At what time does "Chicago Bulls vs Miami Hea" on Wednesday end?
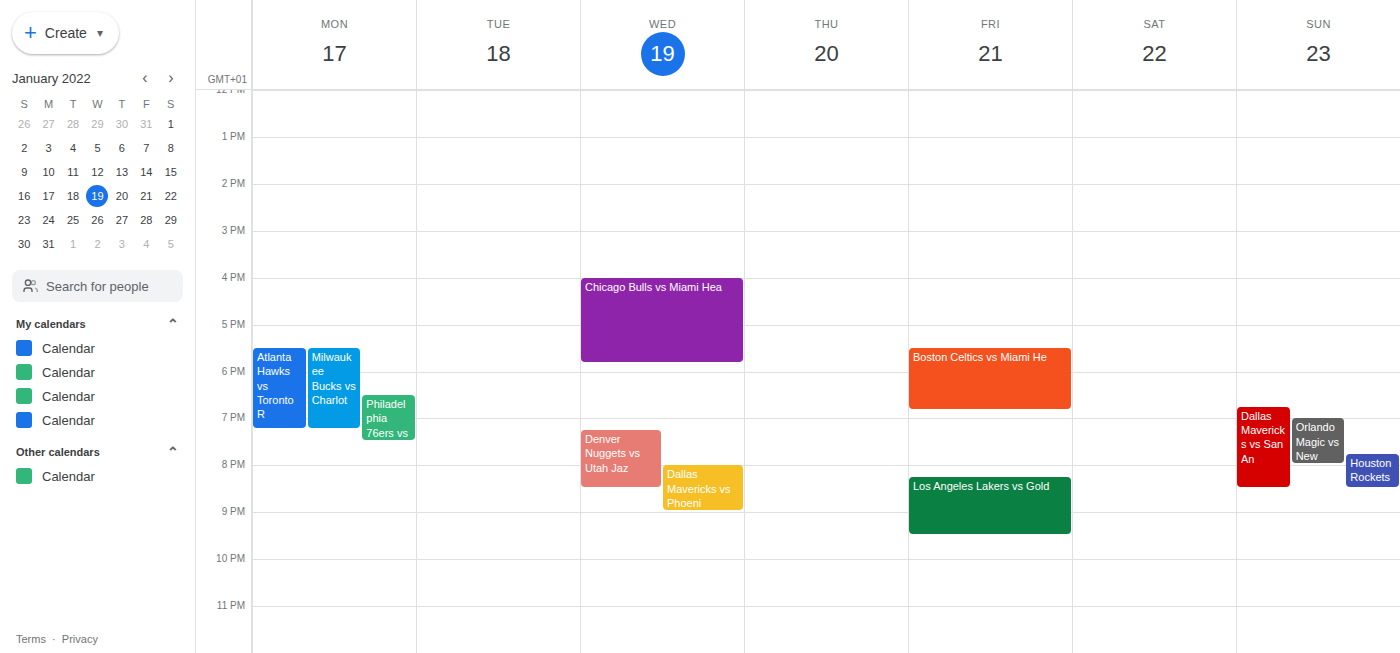
5:50 PM